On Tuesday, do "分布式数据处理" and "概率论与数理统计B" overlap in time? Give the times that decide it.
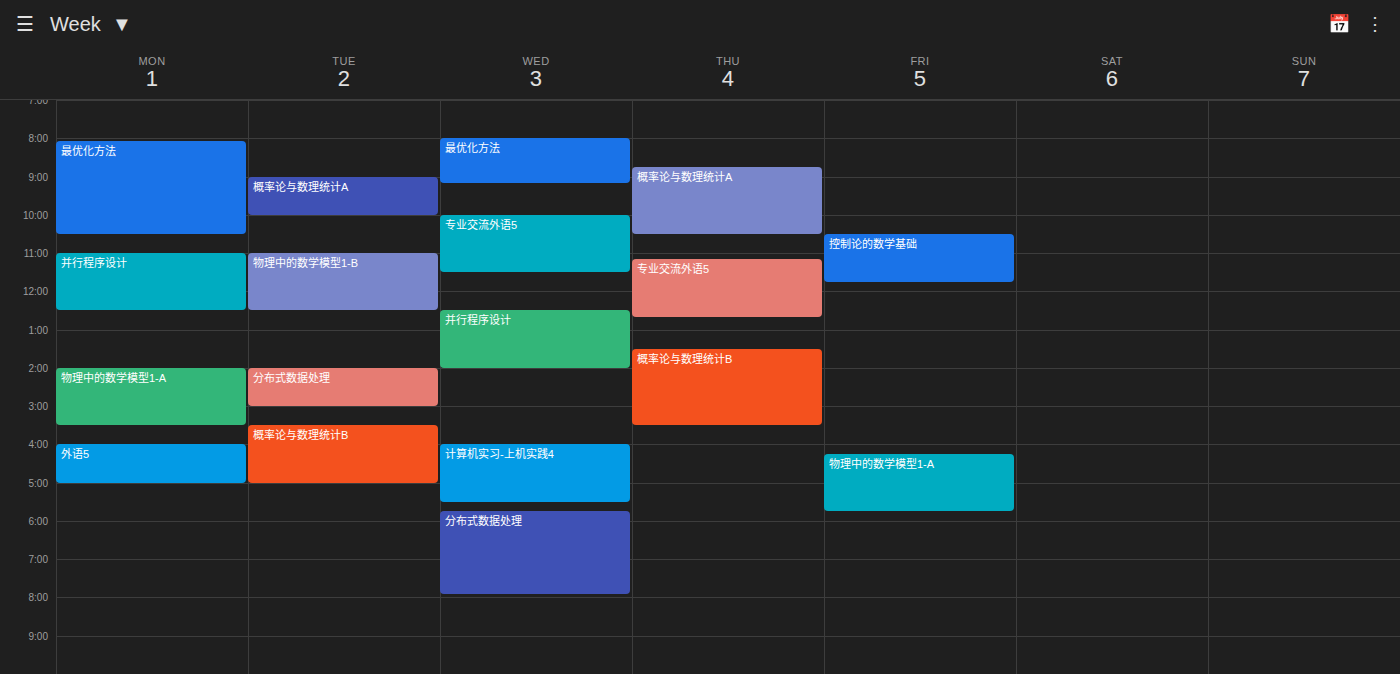
"分布式数据处理" ends at 3:00 PM and "概率论与数理统计B" starts at 3:30 PM -- no overlap.